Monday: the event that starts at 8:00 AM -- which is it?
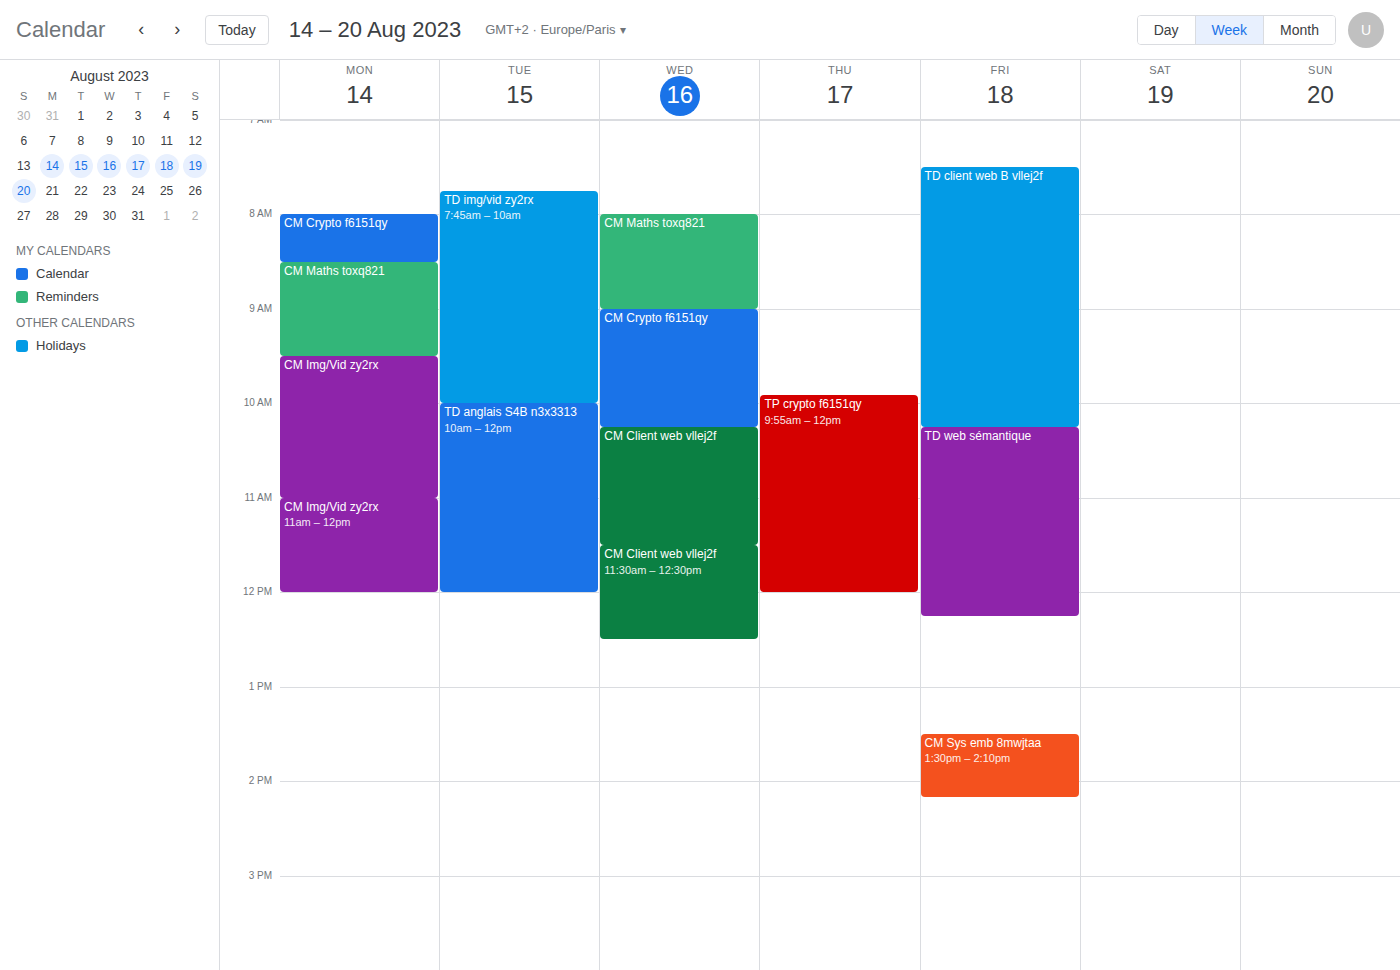
"CM Crypto f6151qy"